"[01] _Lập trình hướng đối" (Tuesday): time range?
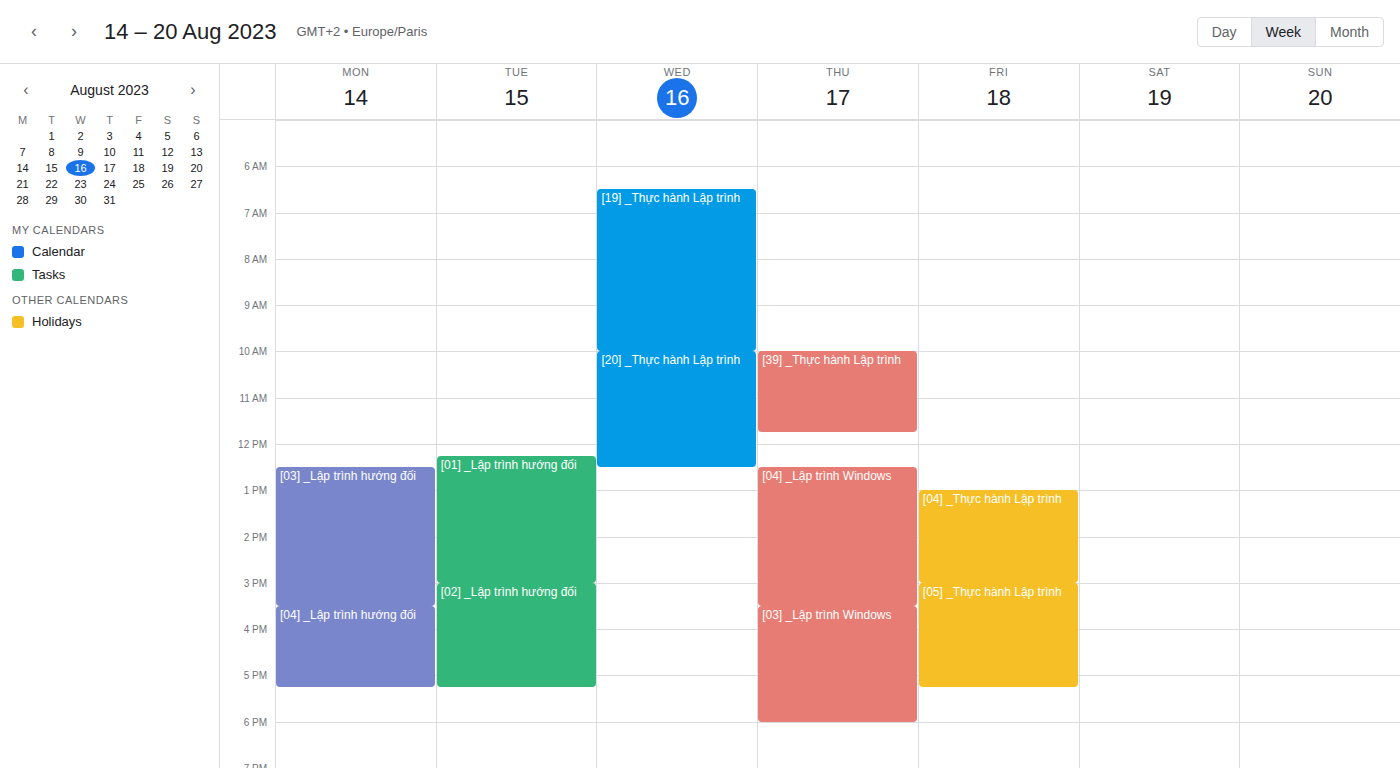
12:15 PM to 3:00 PM